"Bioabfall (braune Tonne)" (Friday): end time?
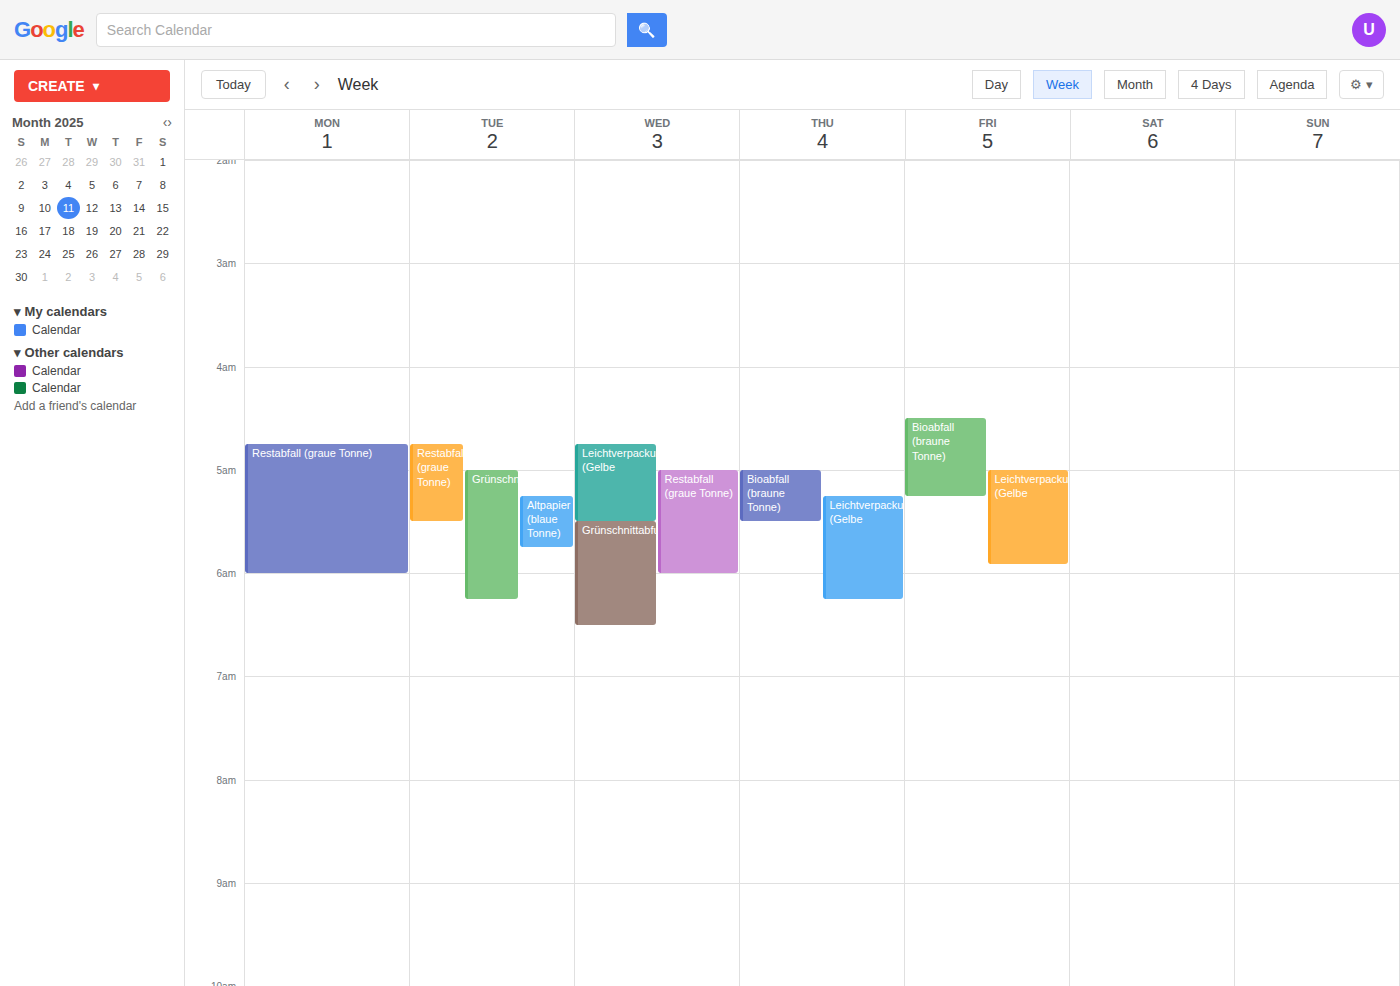
5:15 AM